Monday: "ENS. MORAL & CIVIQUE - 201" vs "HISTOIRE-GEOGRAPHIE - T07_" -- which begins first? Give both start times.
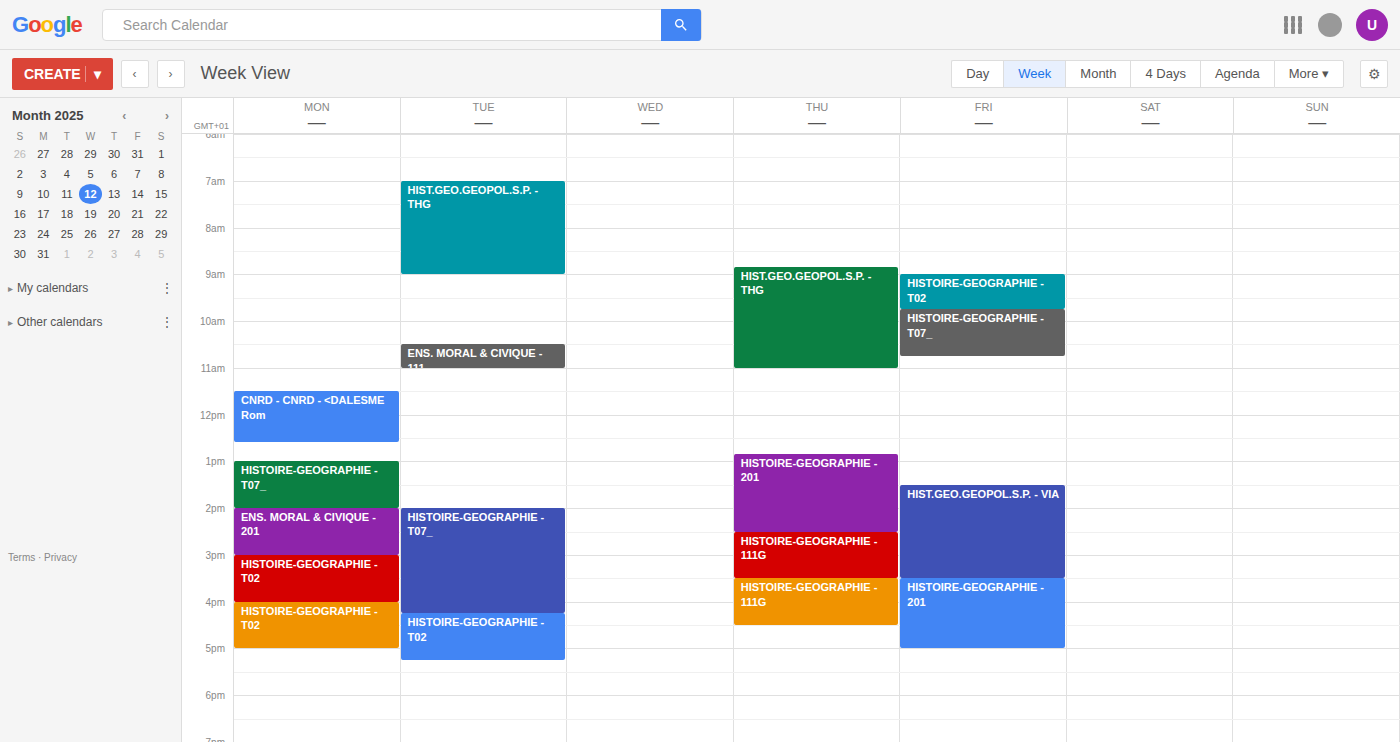
"HISTOIRE-GEOGRAPHIE - T07_" 1:00 PM; "ENS. MORAL & CIVIQUE - 201" 2:00 PM.